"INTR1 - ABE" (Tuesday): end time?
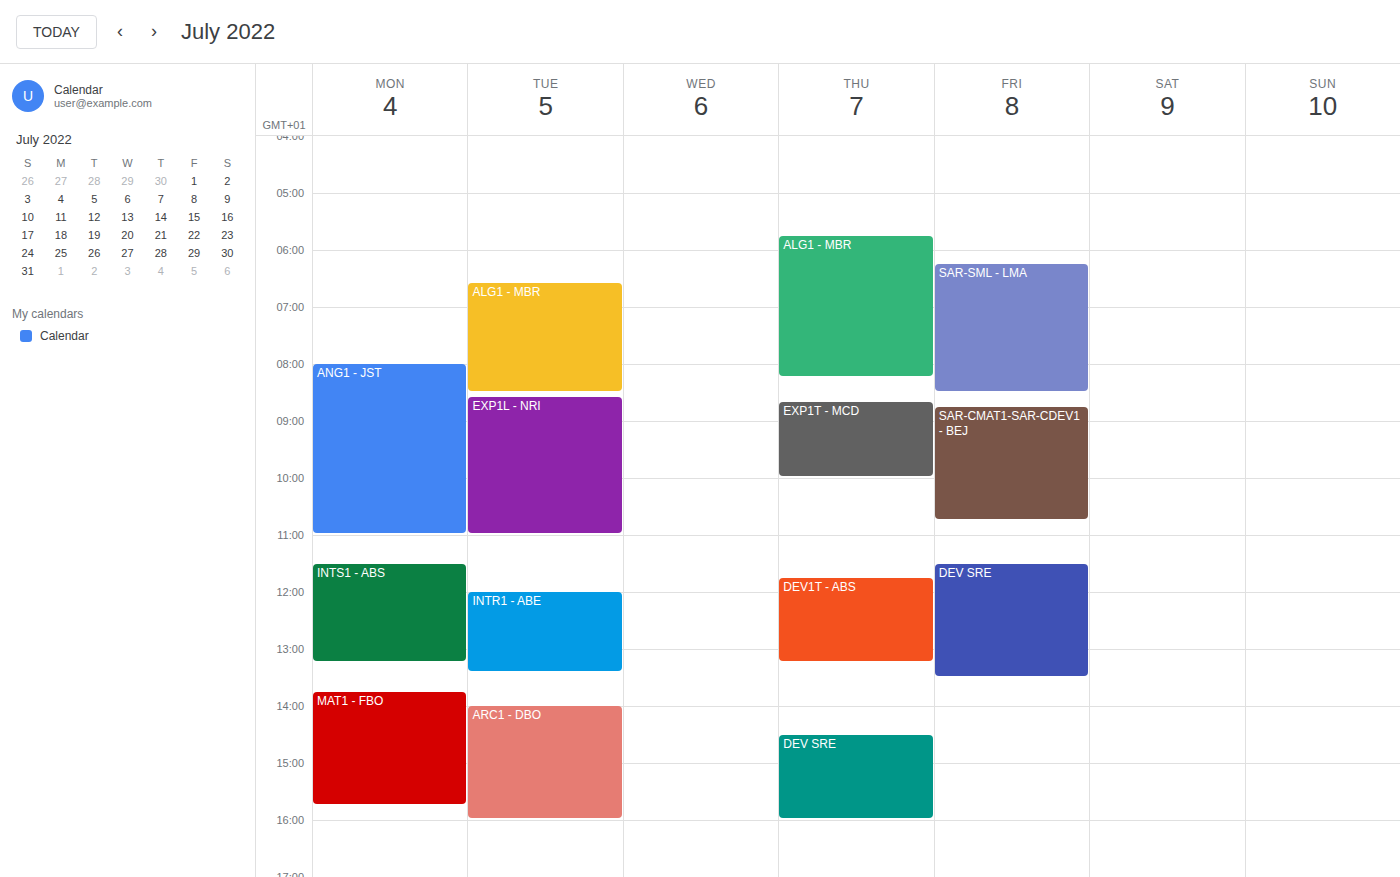
1:25 PM